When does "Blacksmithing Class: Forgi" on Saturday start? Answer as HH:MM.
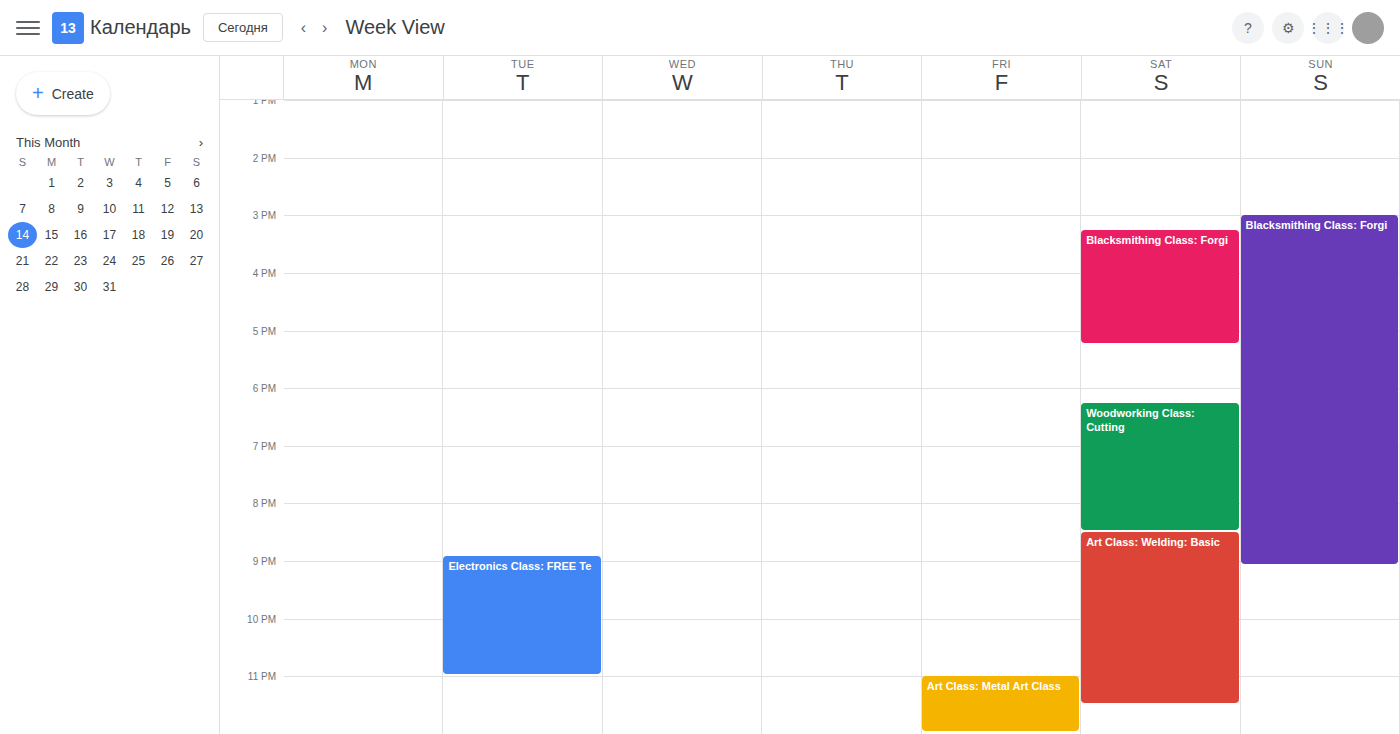
15:15